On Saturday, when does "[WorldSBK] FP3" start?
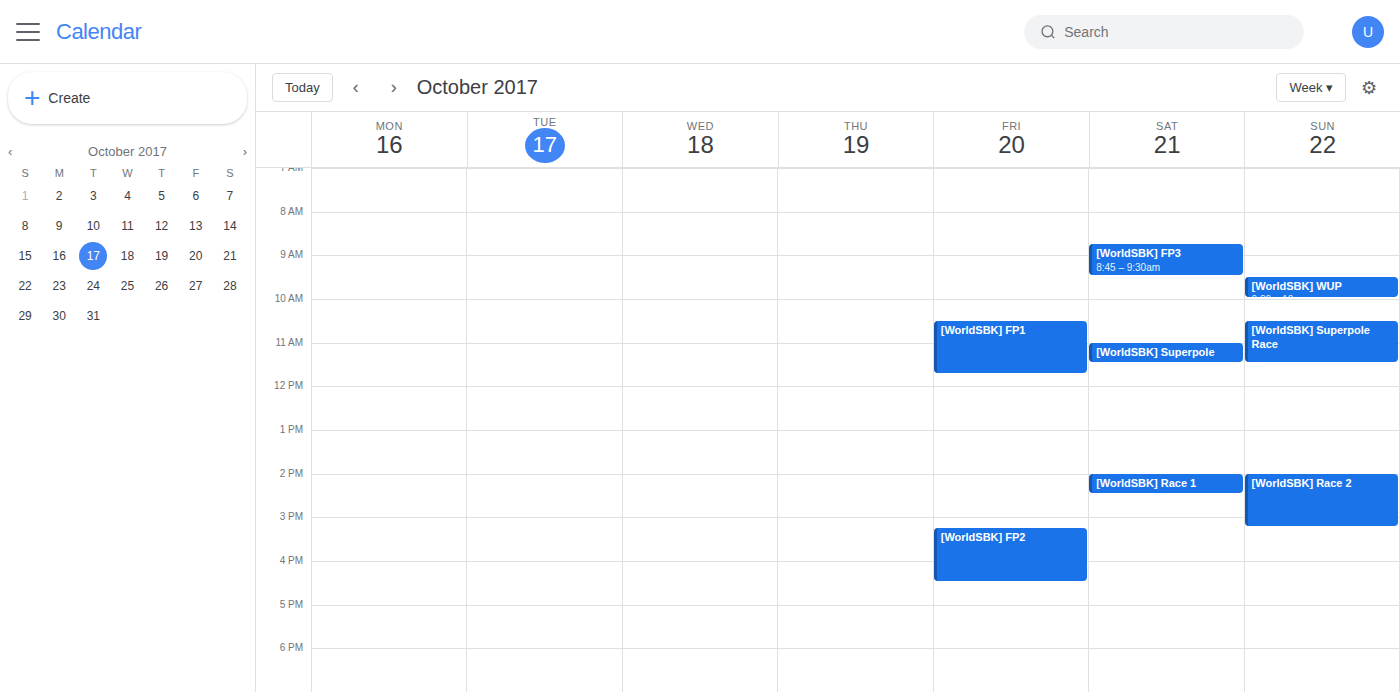
8:45 AM